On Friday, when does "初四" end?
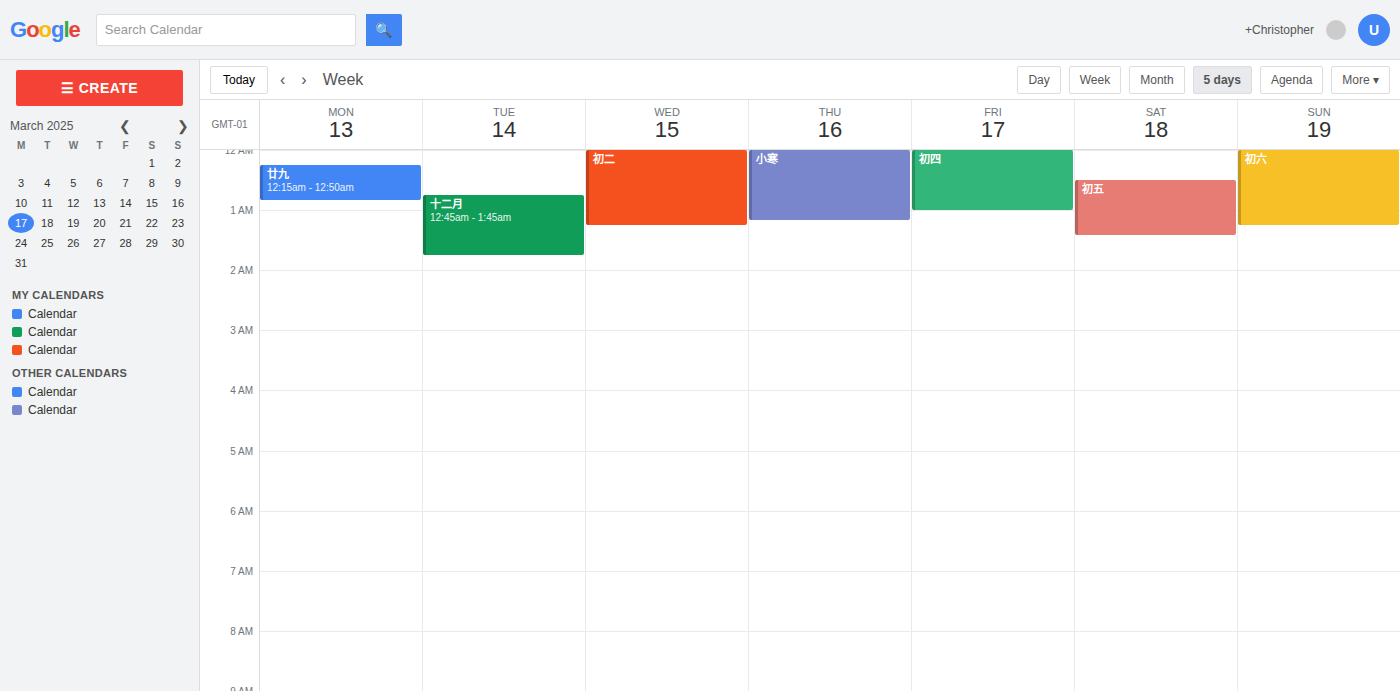
1:00 AM